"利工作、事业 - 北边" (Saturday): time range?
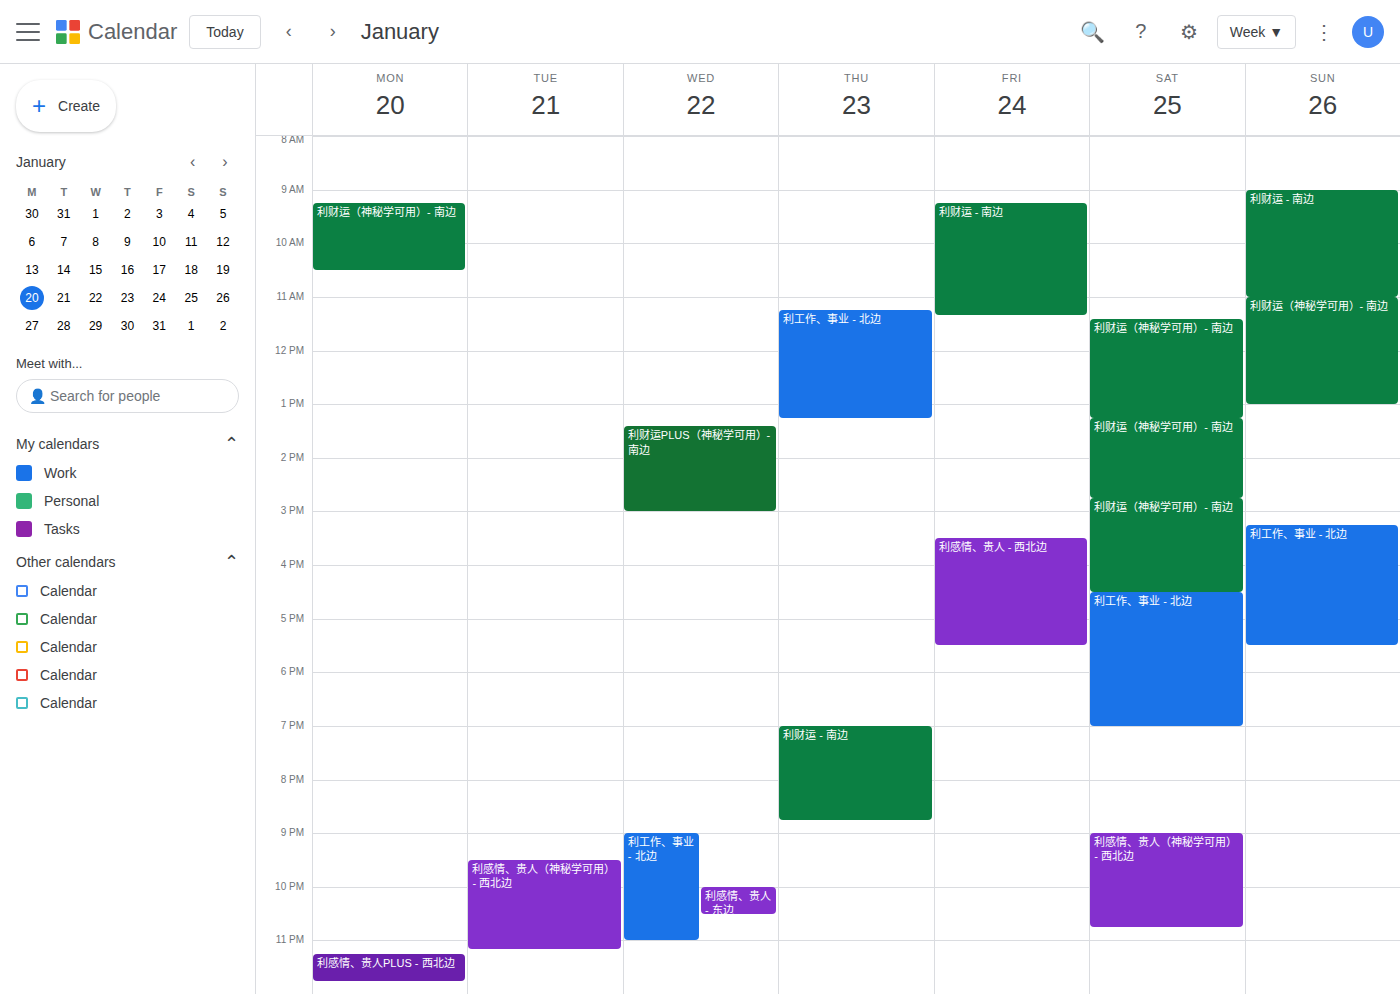
16:30 to 19:00